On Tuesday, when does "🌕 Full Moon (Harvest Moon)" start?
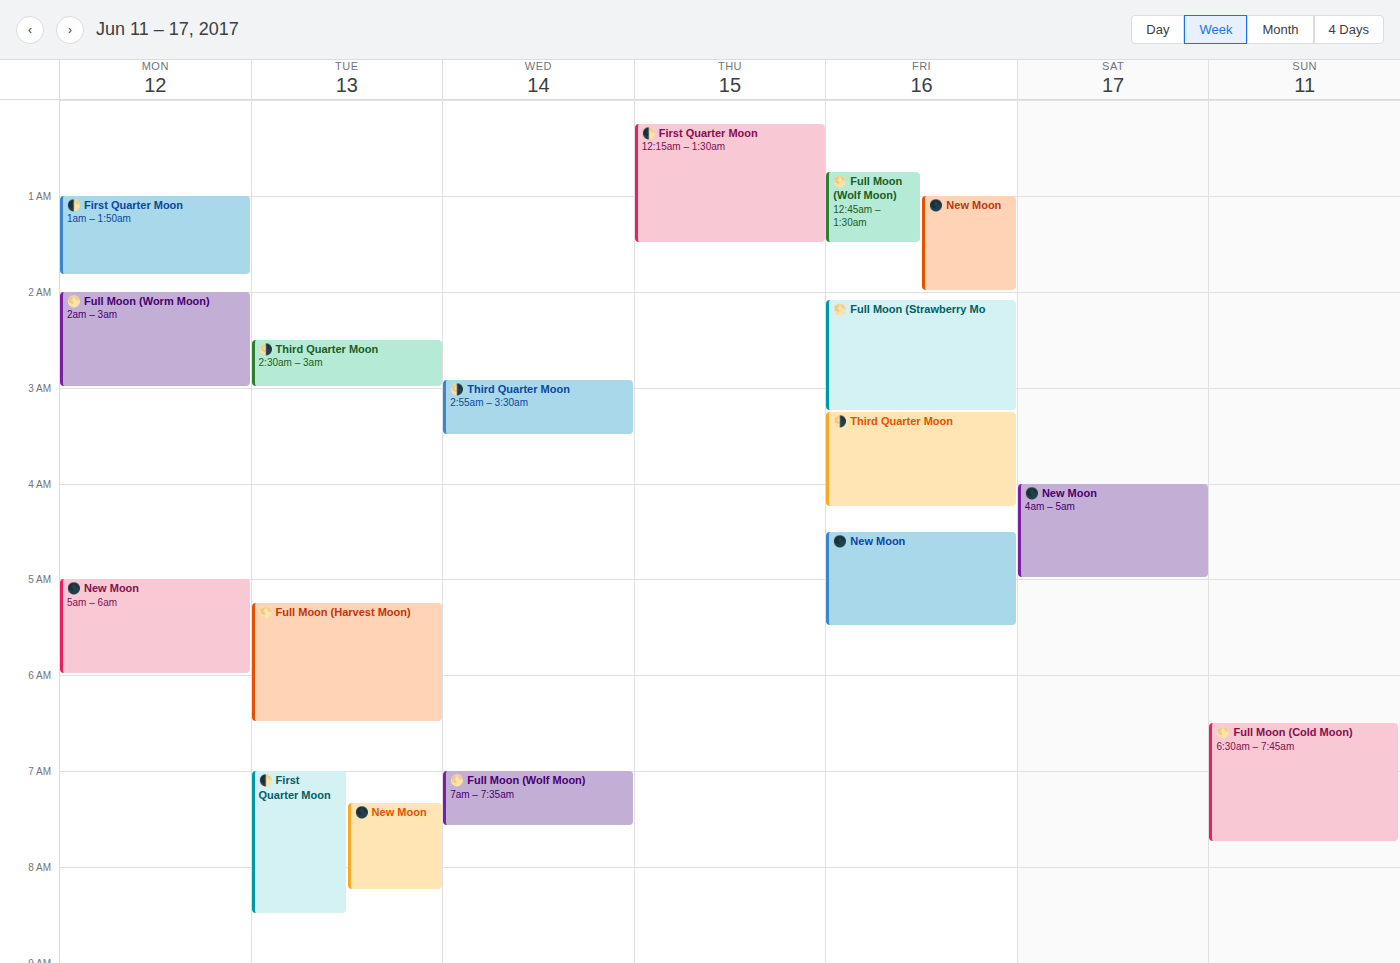
5:15 AM